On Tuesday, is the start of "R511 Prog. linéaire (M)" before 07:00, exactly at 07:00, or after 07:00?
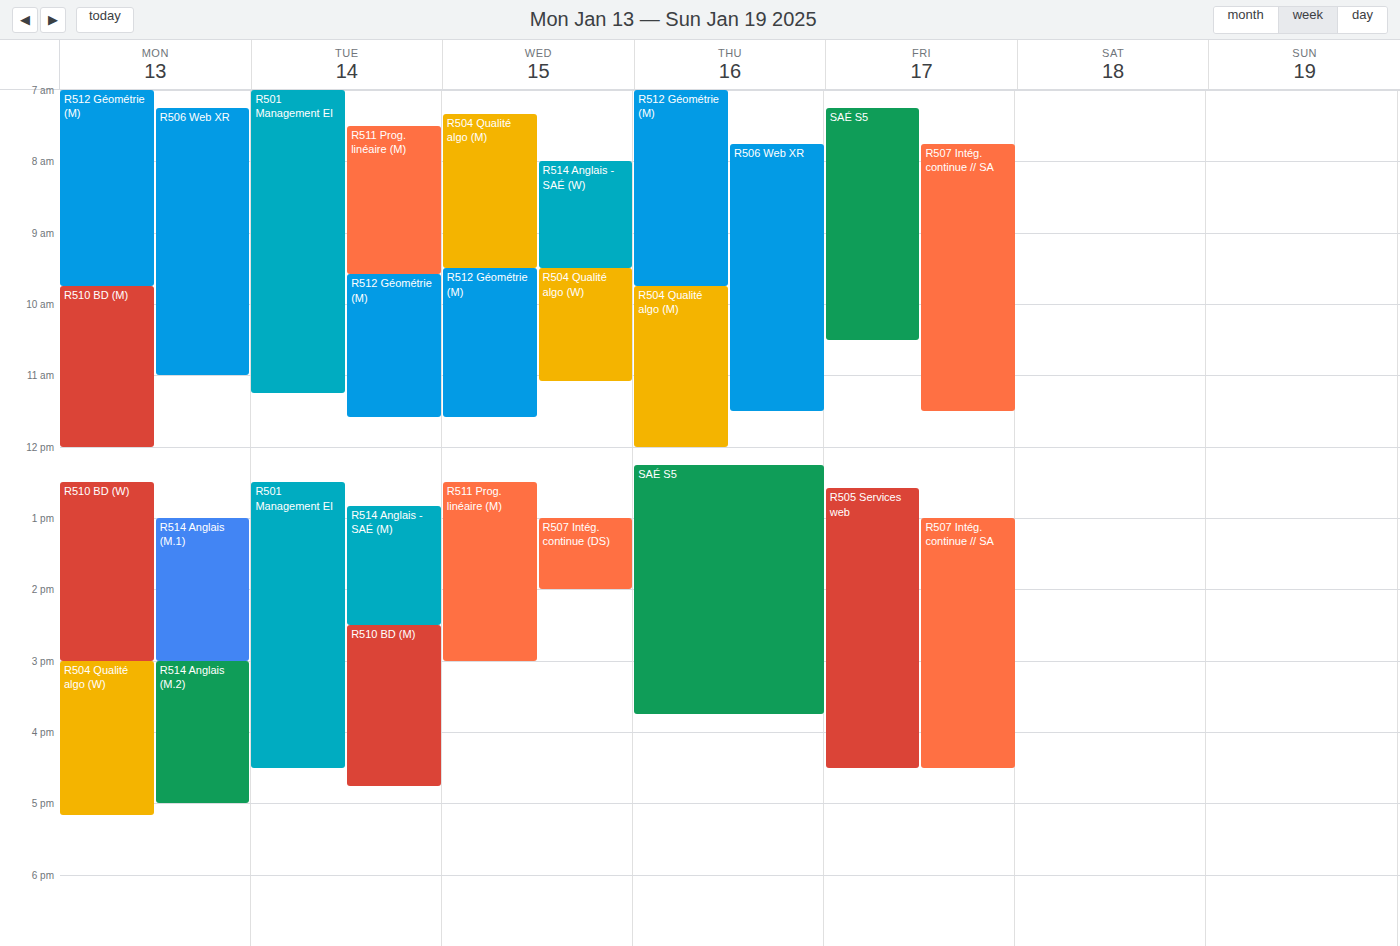
07:30 -- after 07:00, 30 minutes below the 07:00 line.